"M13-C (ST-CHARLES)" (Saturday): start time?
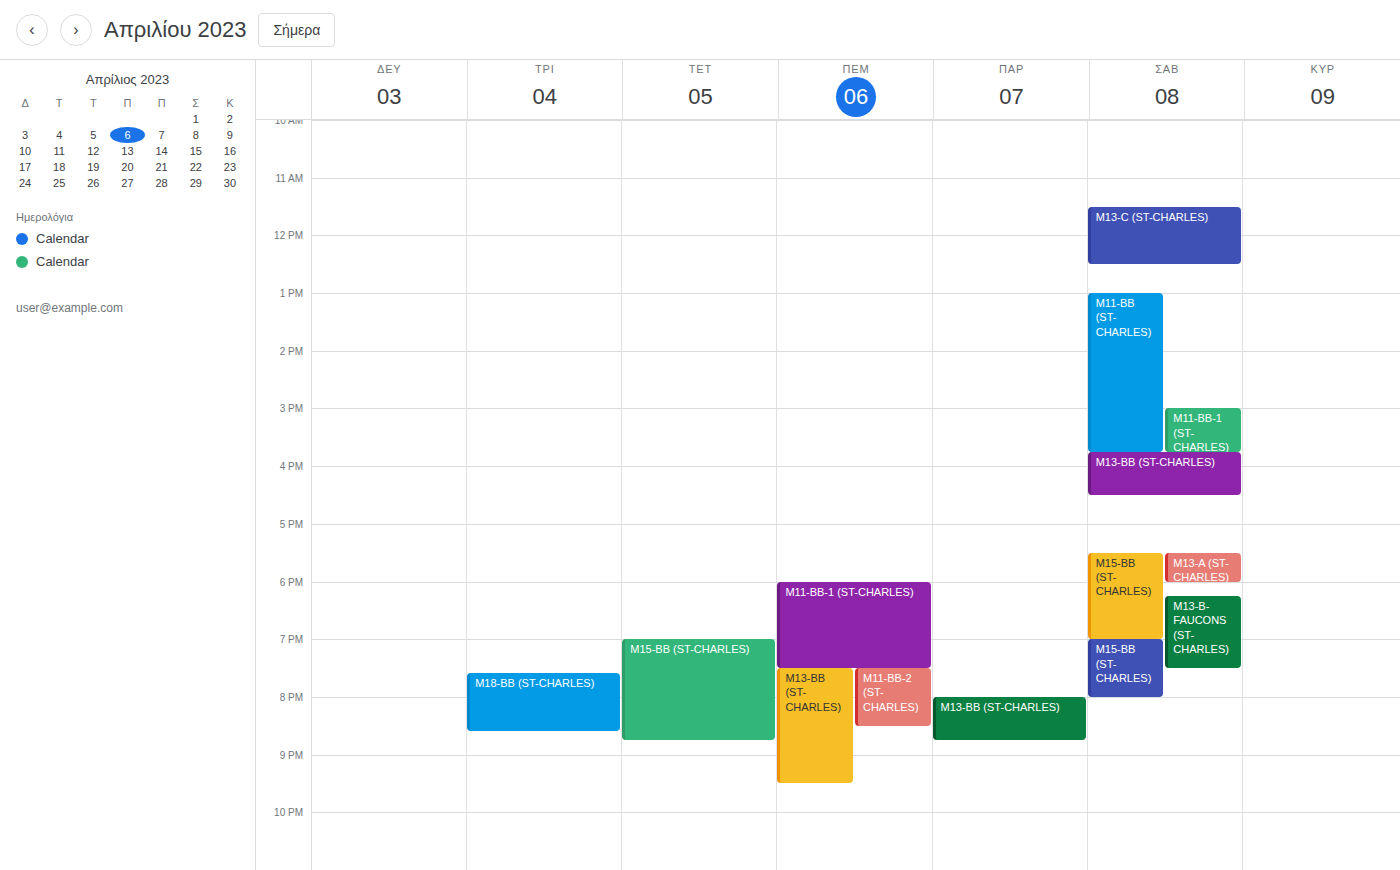
11:30 AM